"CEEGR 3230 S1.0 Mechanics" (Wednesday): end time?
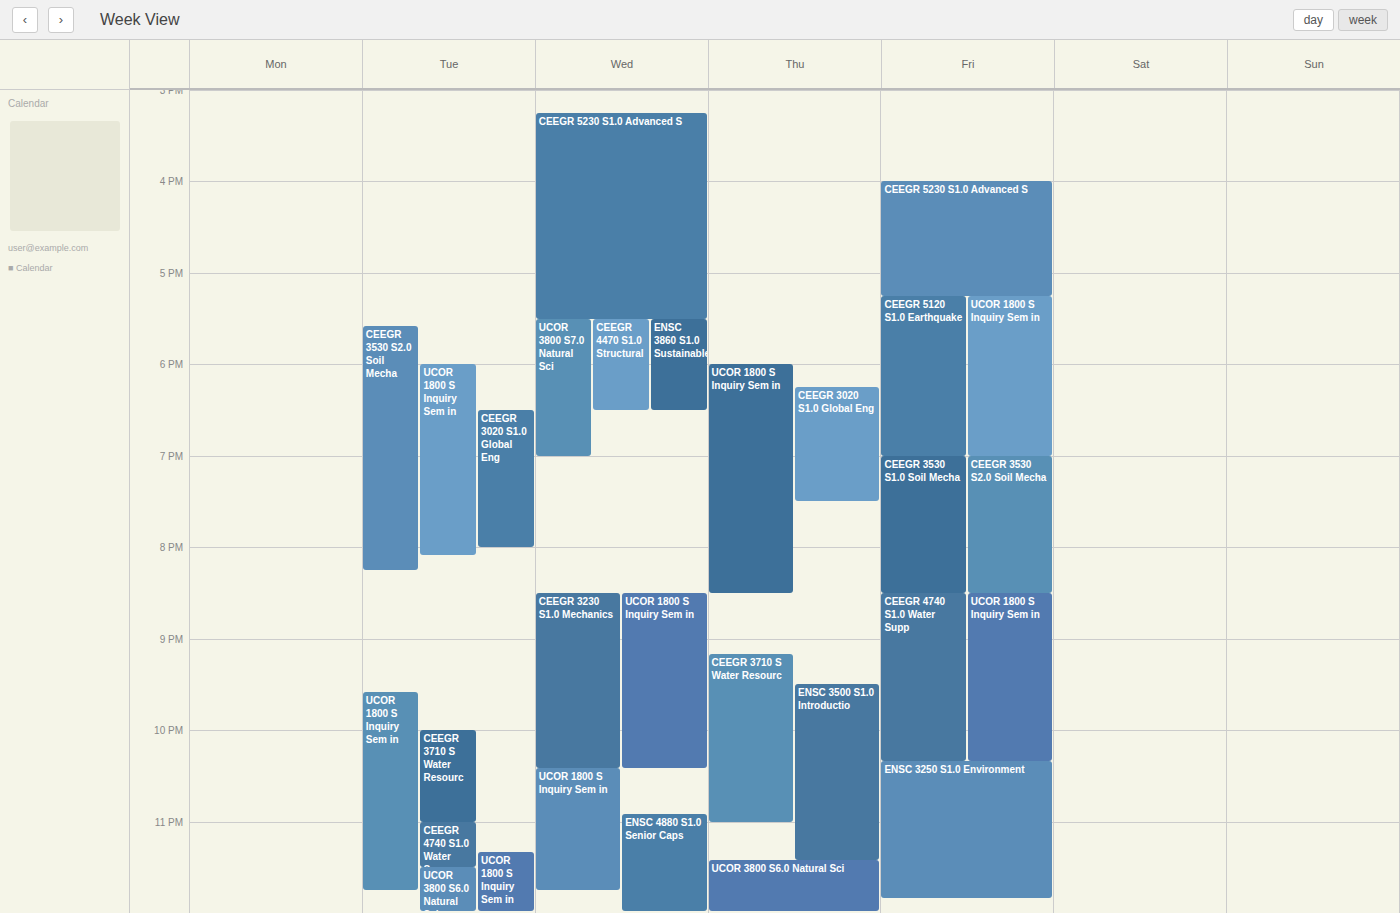
22:25